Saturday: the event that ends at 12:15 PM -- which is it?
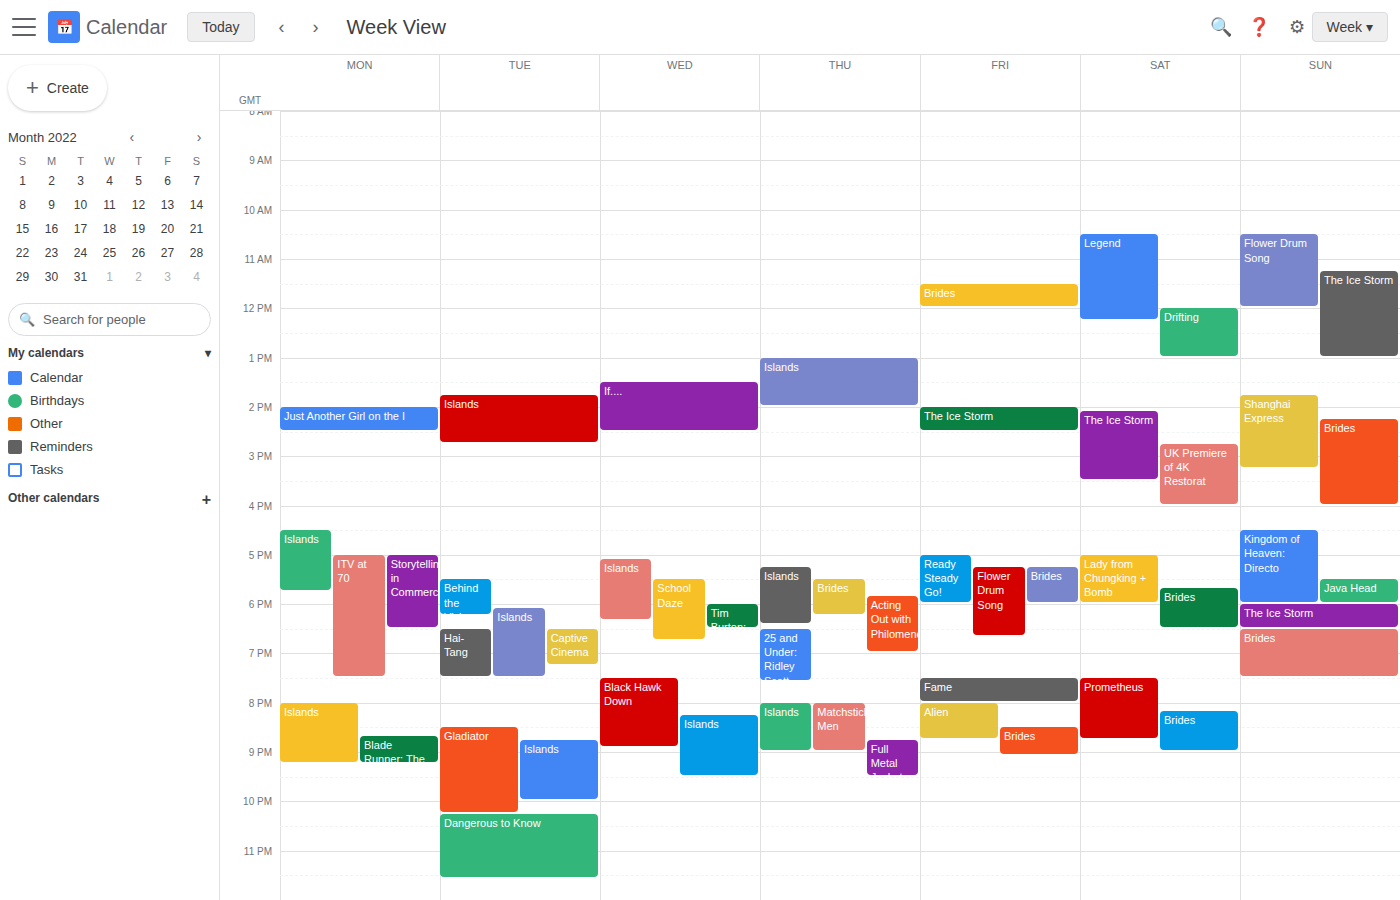
"Legend"